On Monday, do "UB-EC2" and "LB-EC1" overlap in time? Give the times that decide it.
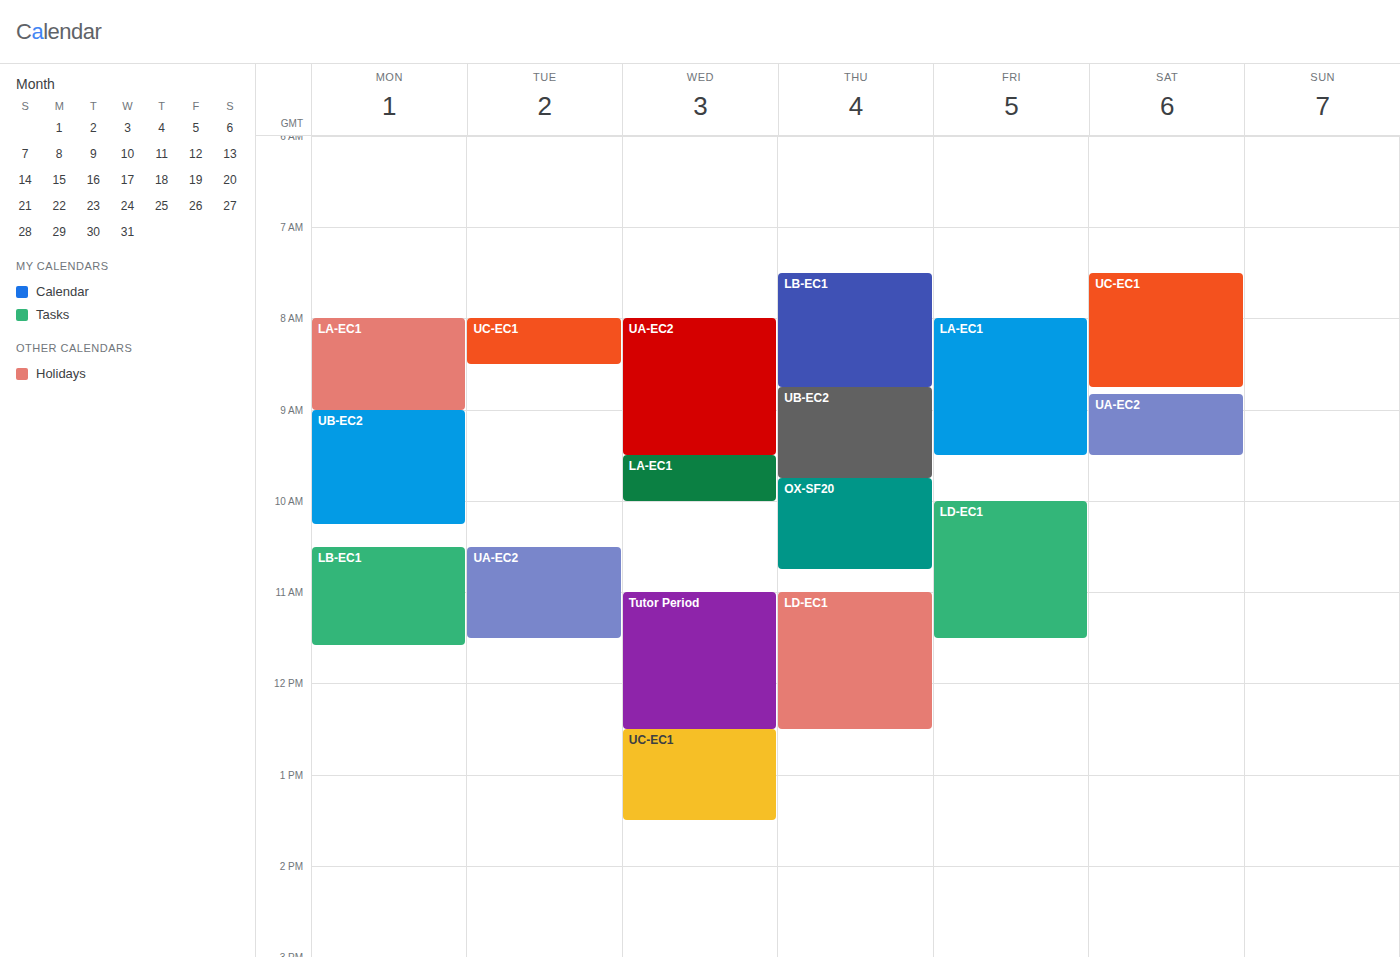
"UB-EC2" ends at 10:15 AM and "LB-EC1" starts at 10:30 AM -- no overlap.